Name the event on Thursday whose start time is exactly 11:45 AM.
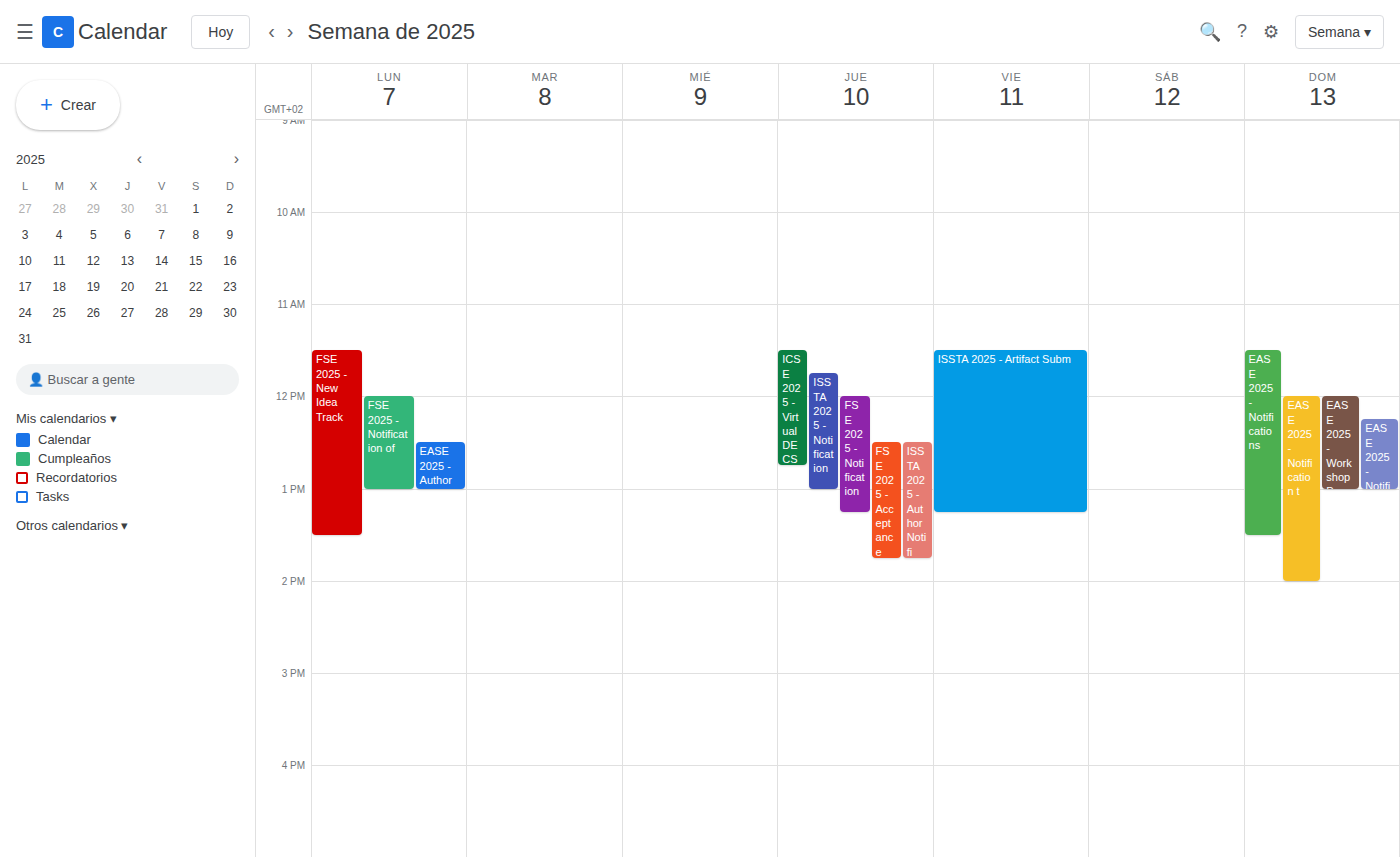
"ISSTA 2025 - Notification"